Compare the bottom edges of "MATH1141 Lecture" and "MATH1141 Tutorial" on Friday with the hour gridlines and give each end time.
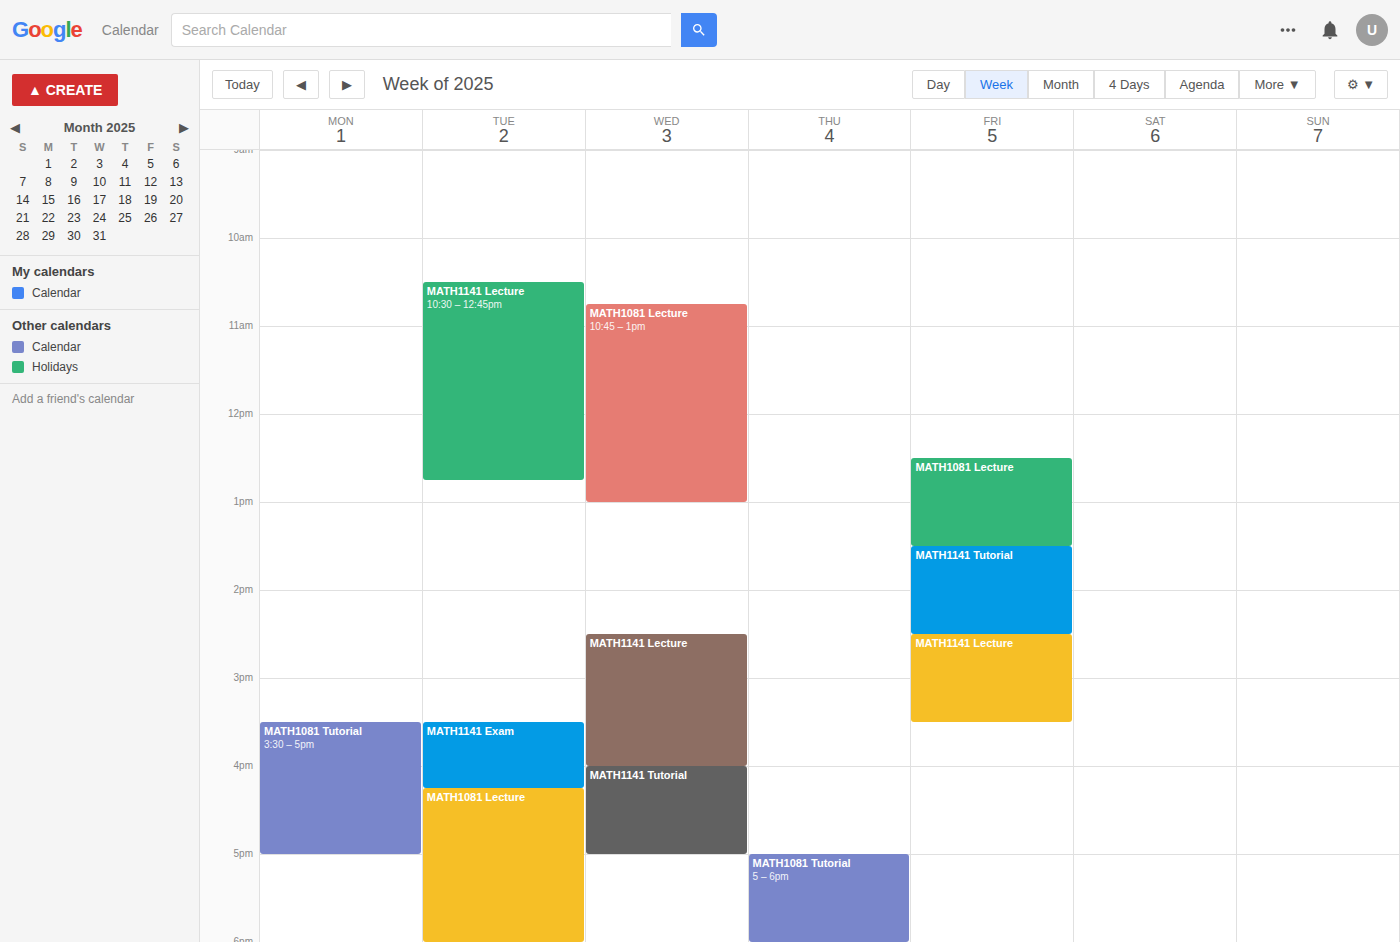
"MATH1141 Lecture": 3:30 PM, halfway between the 3 PM and 4 PM lines. "MATH1141 Tutorial": 2:30 PM, halfway between the 2 PM and 3 PM lines.